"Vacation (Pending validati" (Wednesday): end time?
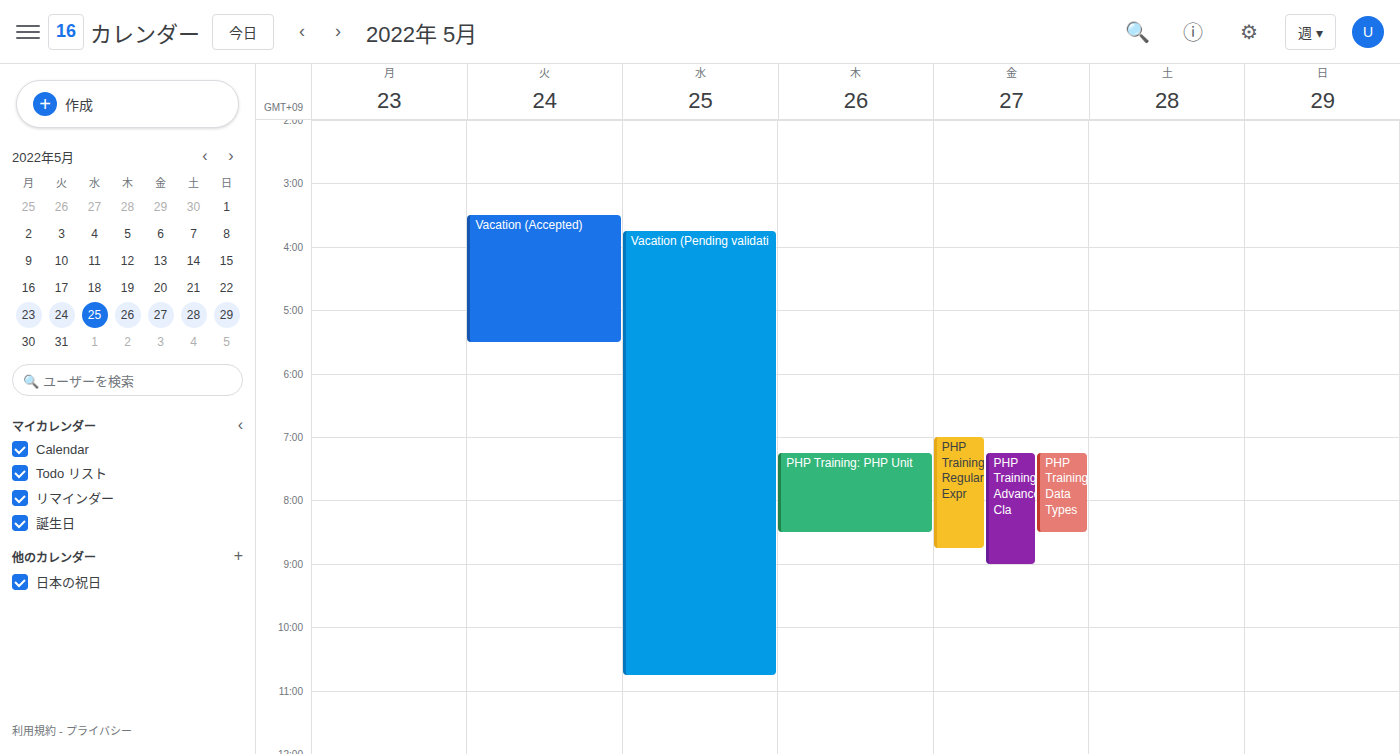
10:45 AM